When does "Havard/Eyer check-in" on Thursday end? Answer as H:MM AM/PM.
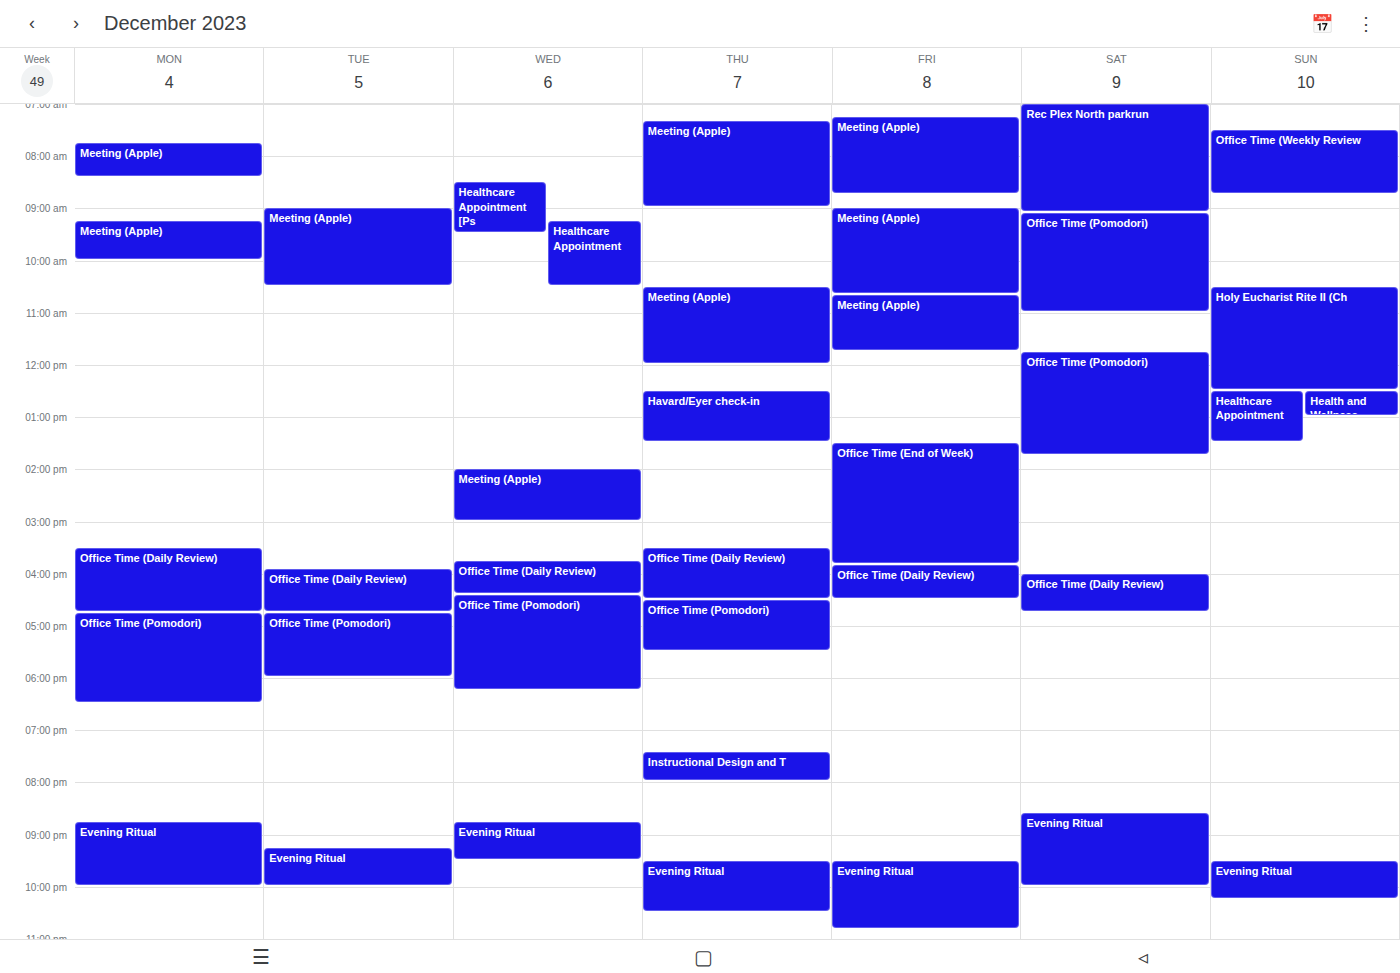
1:30 PM